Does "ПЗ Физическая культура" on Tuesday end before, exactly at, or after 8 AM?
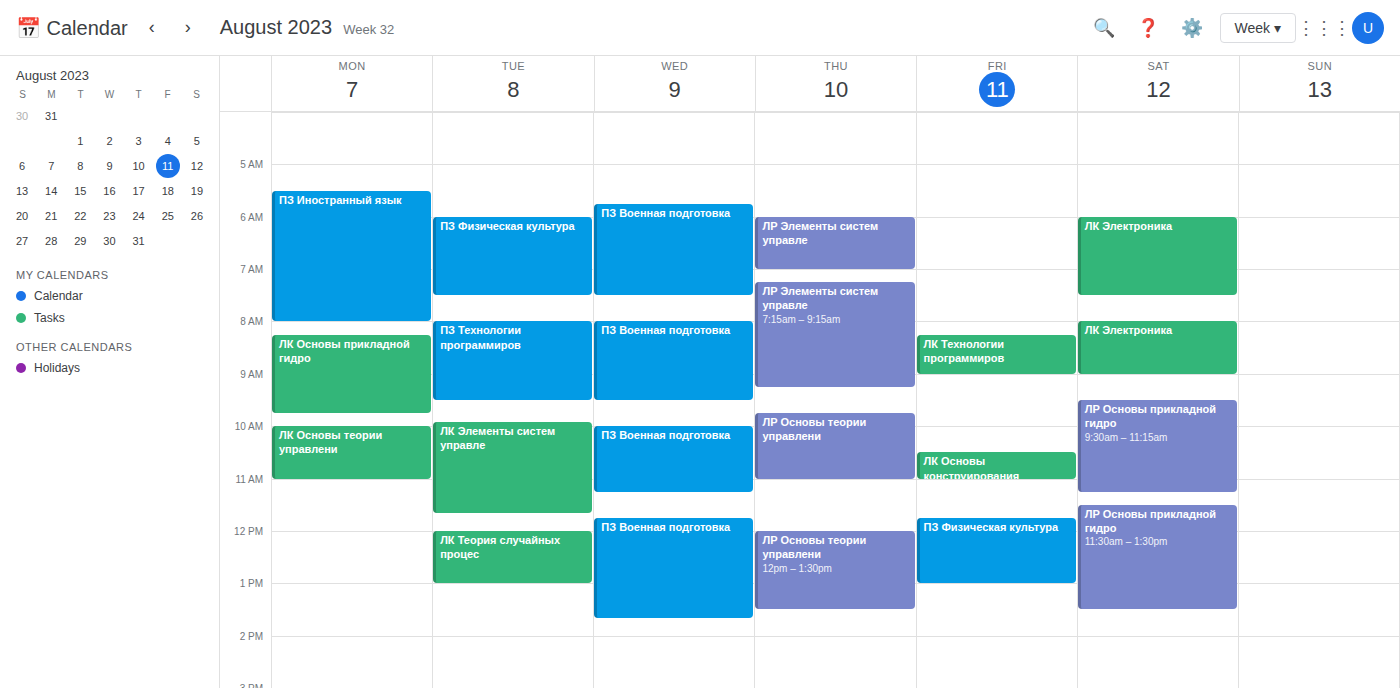
7:30 AM -- before 8 AM, 30 minutes above the 8 AM line.